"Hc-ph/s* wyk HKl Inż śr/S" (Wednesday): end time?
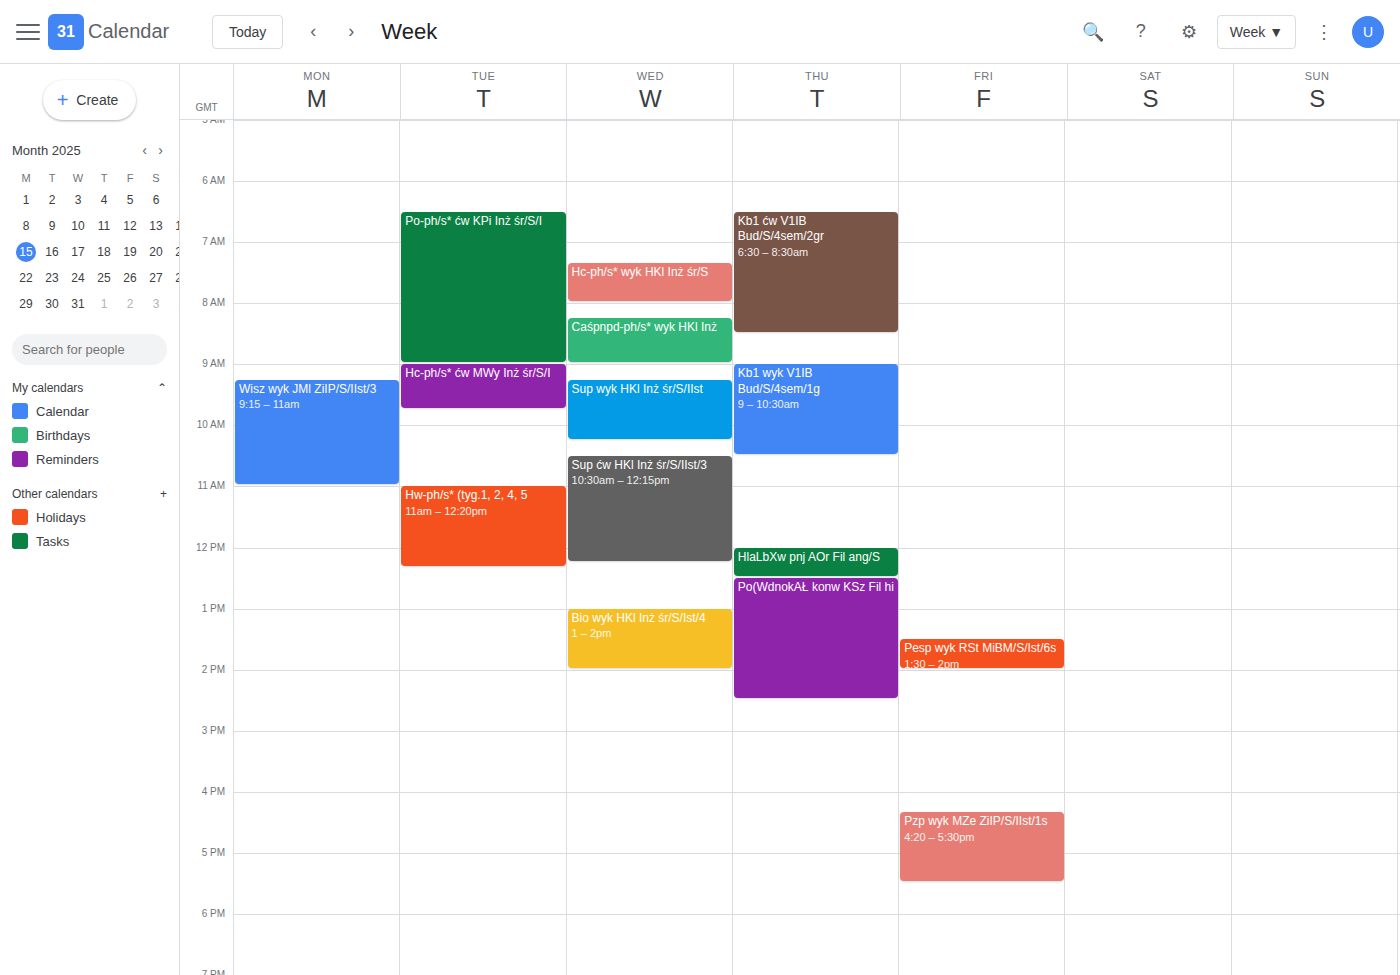
08:00